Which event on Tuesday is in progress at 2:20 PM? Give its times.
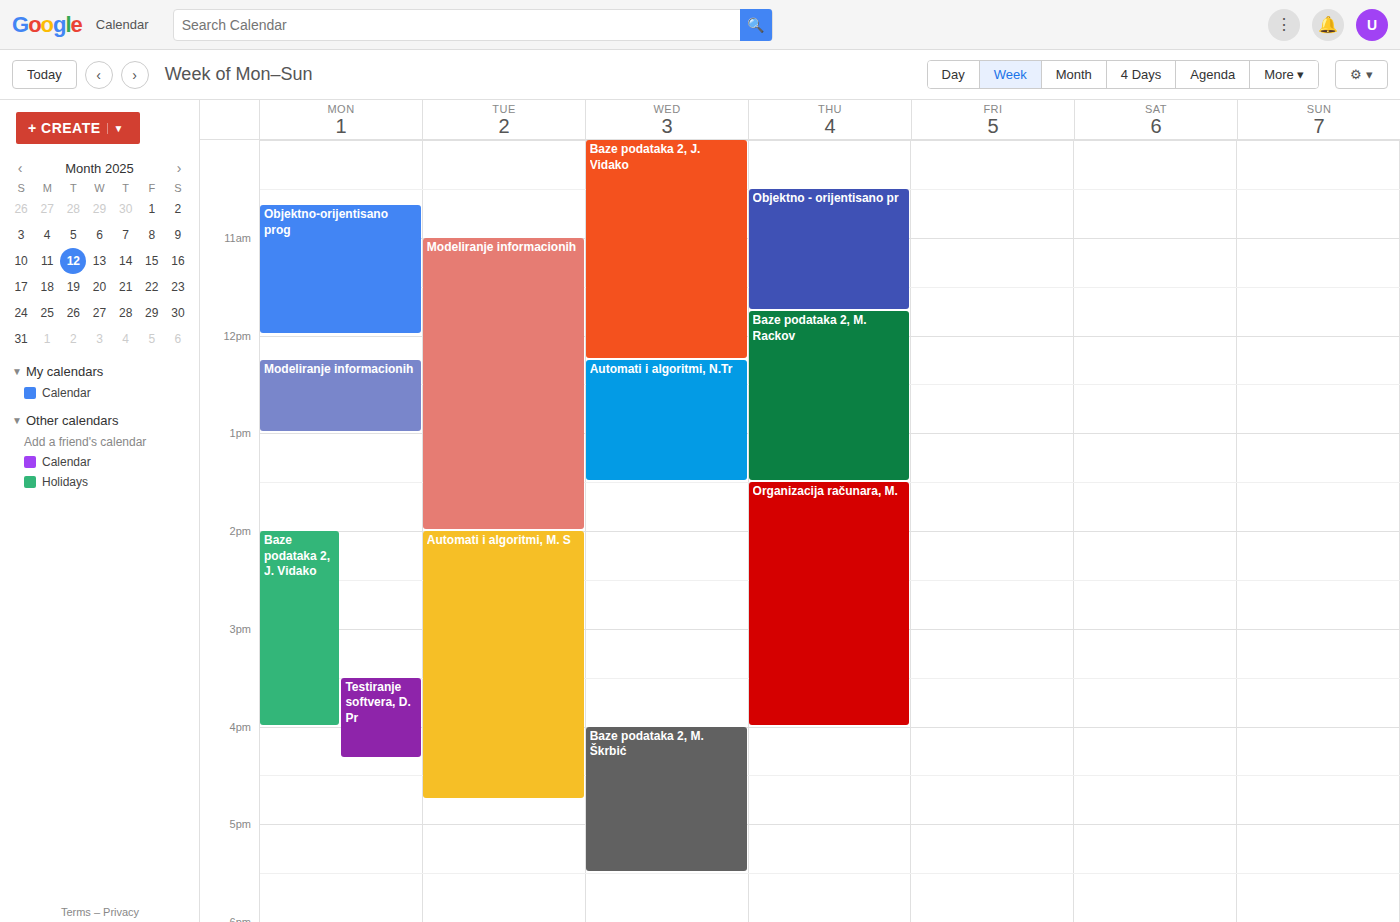
"Automati i algoritmi, M. S", 2:00 PM to 4:45 PM